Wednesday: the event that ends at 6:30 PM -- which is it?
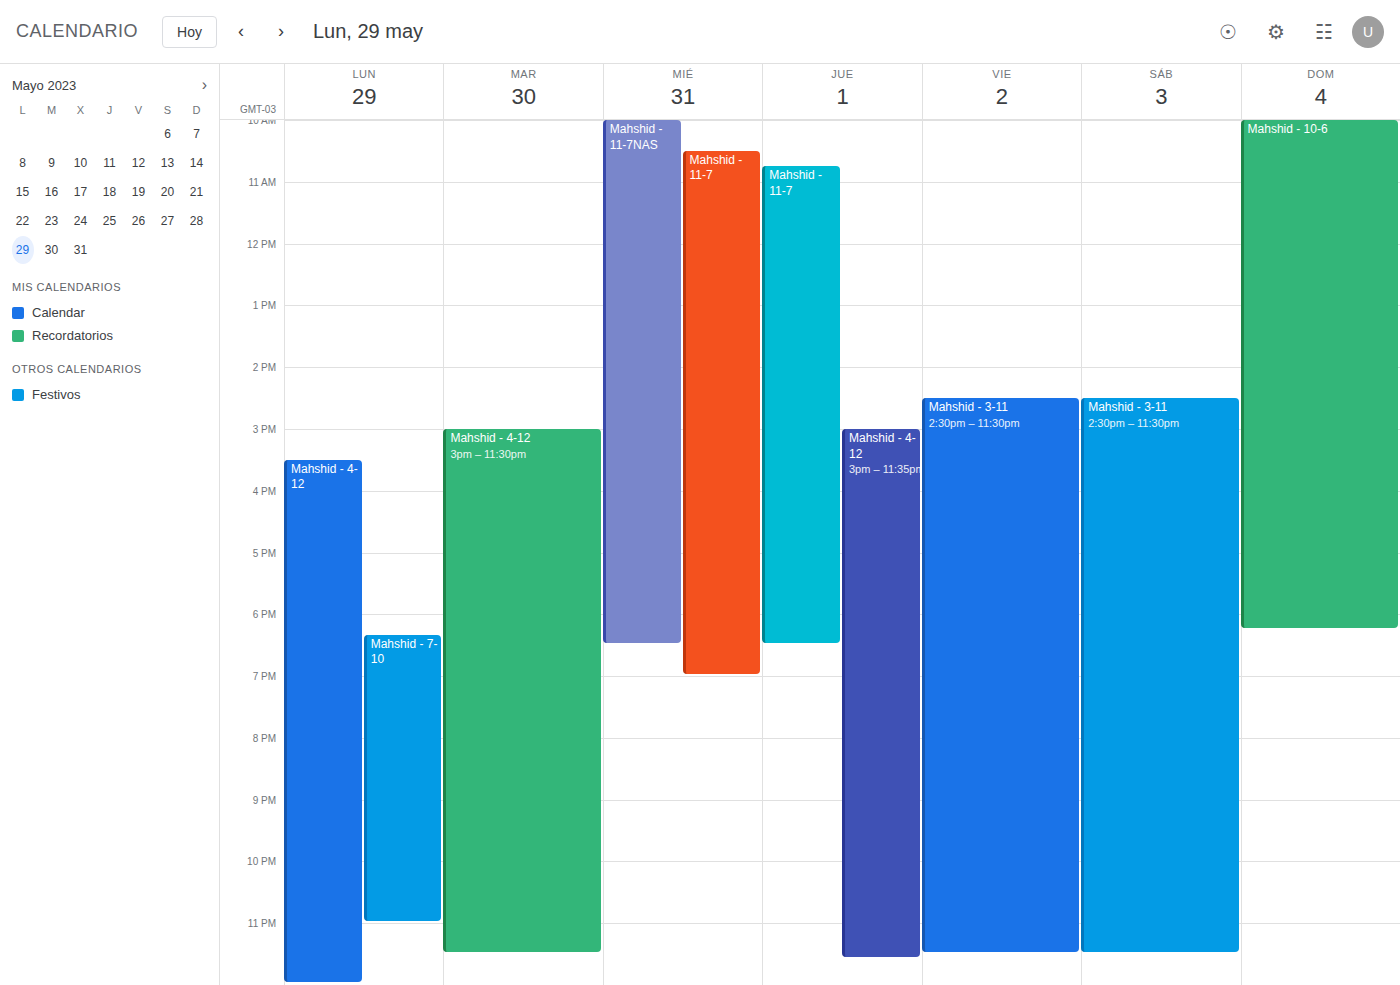
"Mahshid - 11-7NAS"